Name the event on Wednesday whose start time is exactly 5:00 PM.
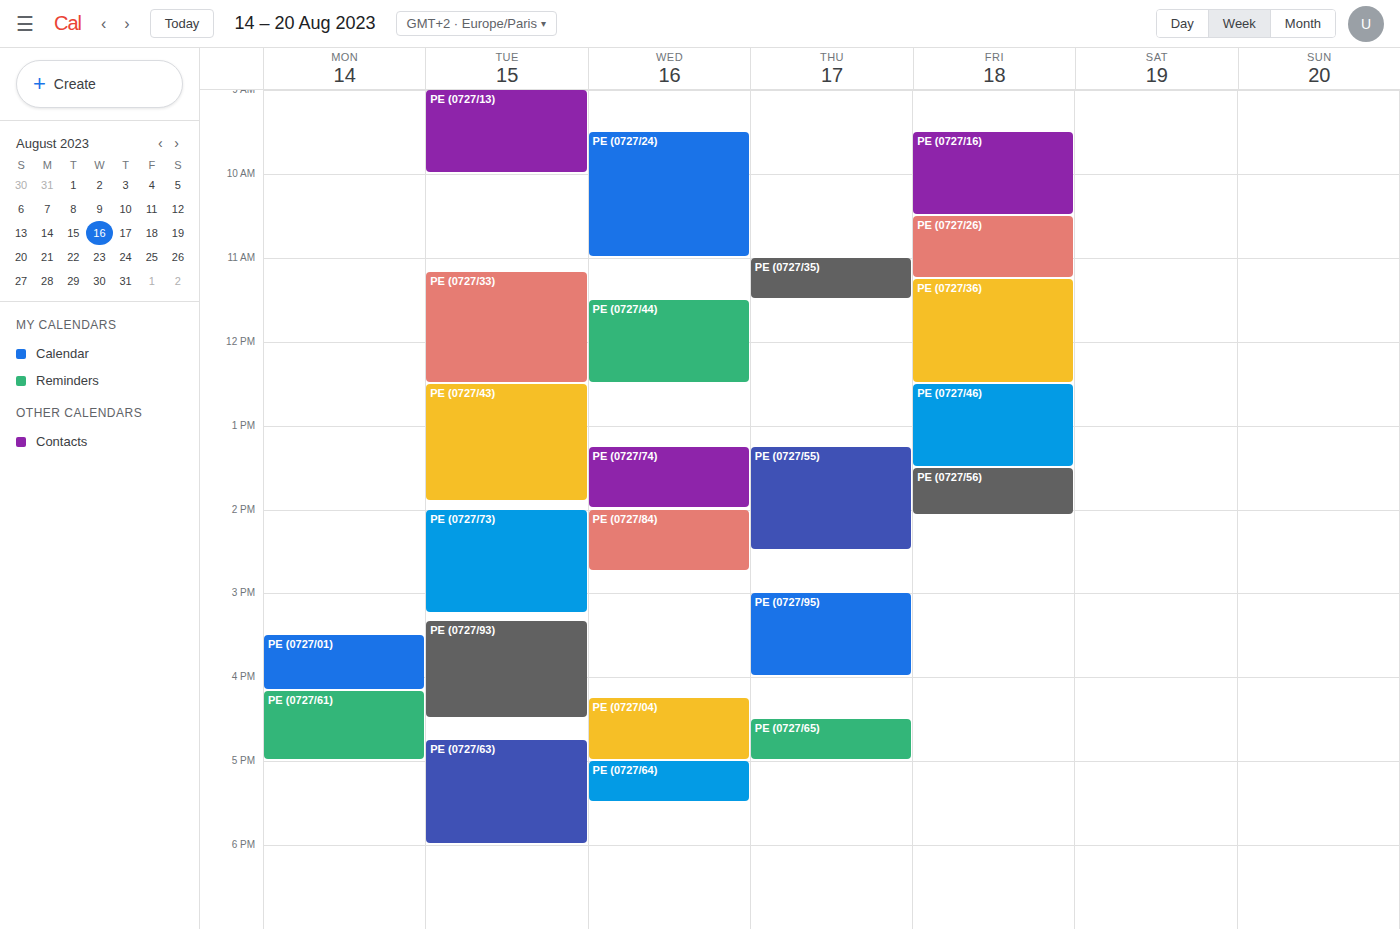
"PE (0727/64)"